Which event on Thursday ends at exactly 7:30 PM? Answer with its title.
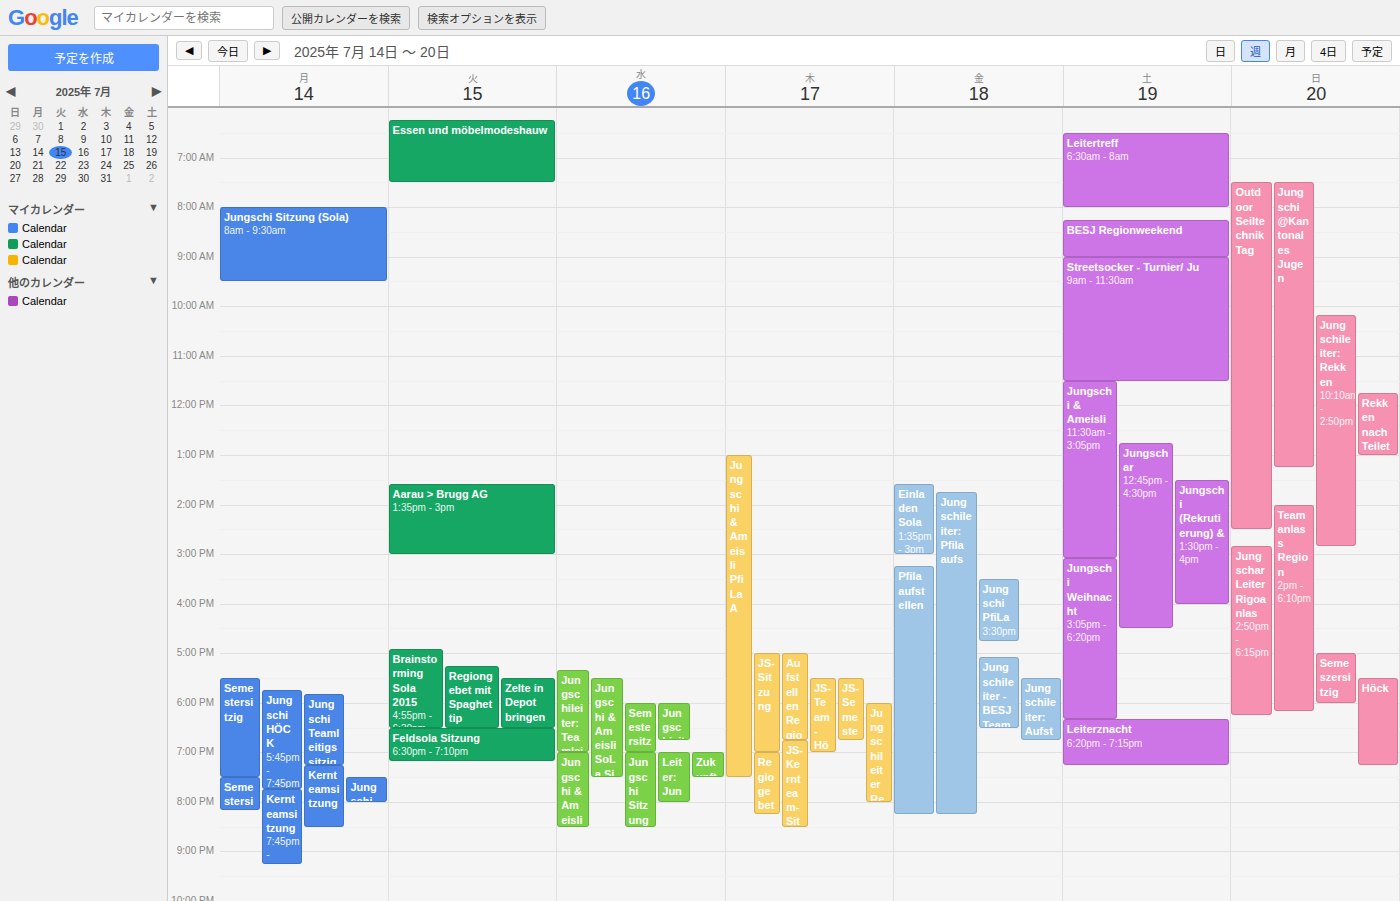
"Jungschi & Ameisli PfiLa A"